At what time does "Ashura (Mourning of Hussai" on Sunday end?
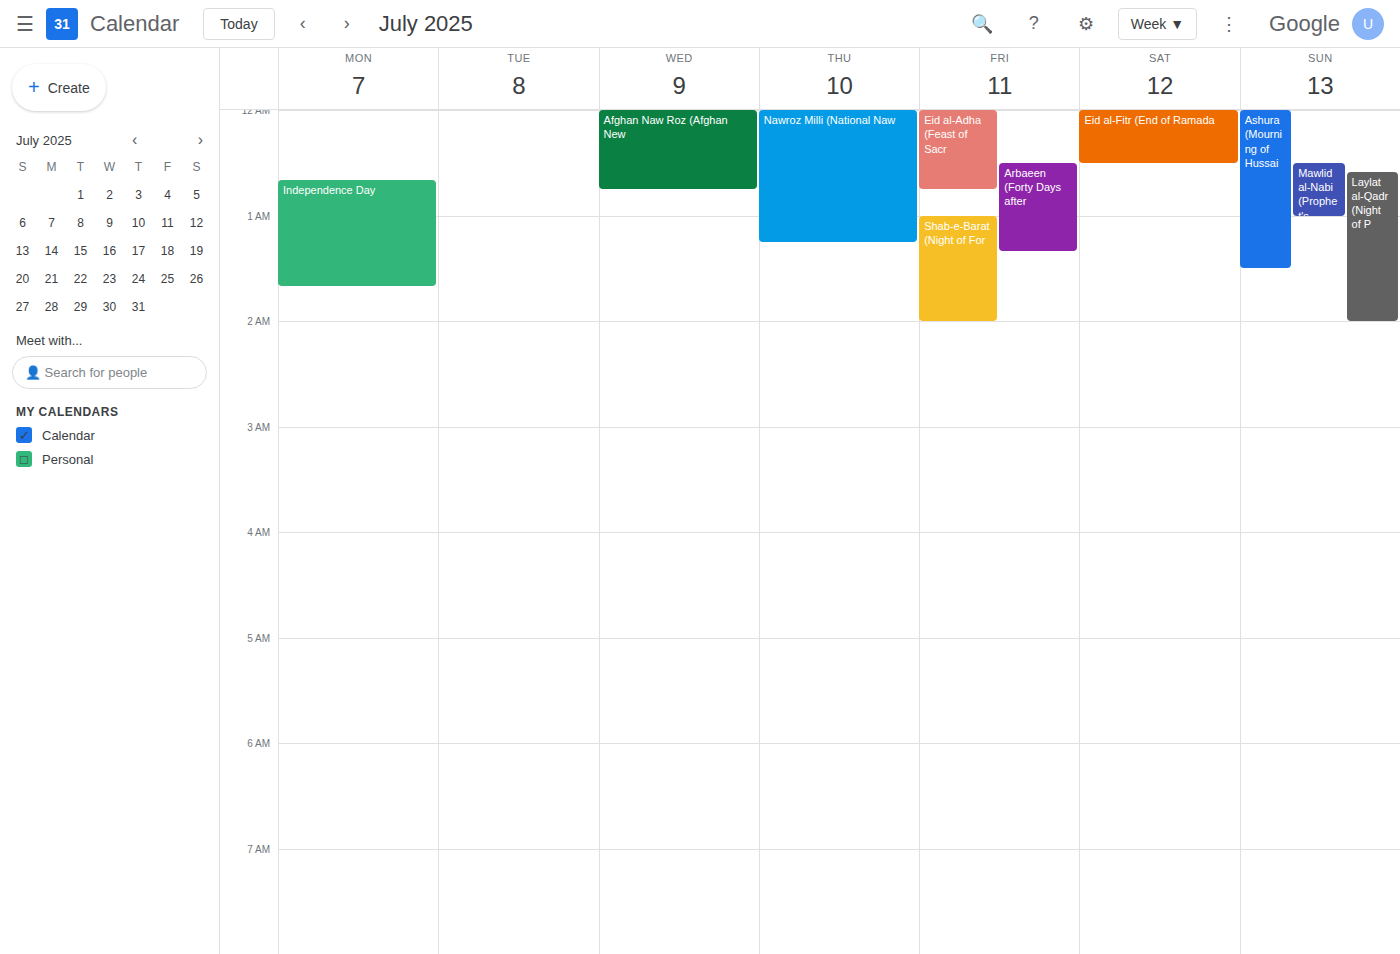
1:30 AM